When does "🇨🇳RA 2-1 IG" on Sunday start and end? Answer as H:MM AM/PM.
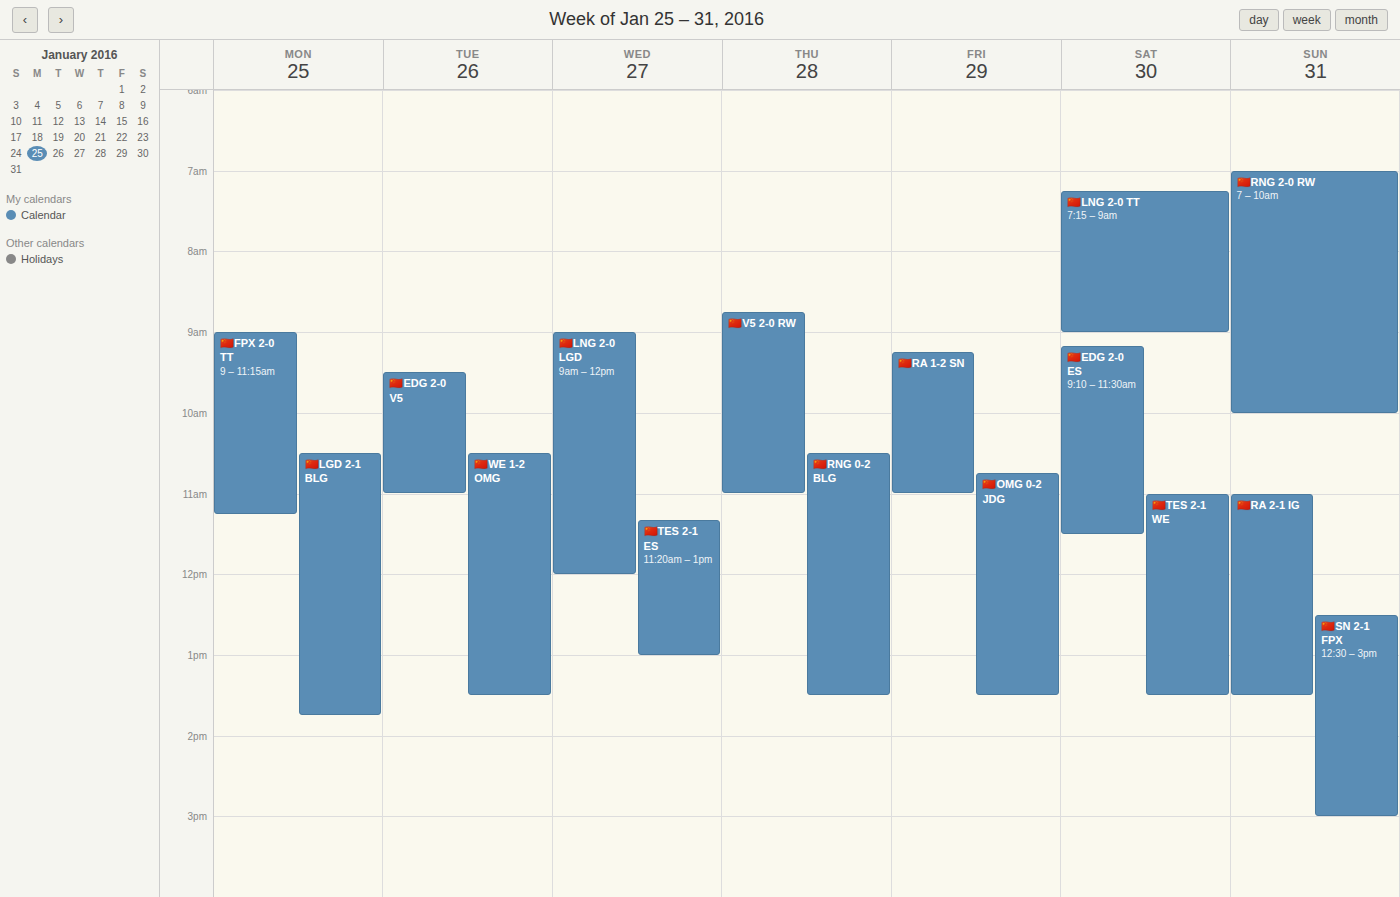
11:00 AM to 1:30 PM